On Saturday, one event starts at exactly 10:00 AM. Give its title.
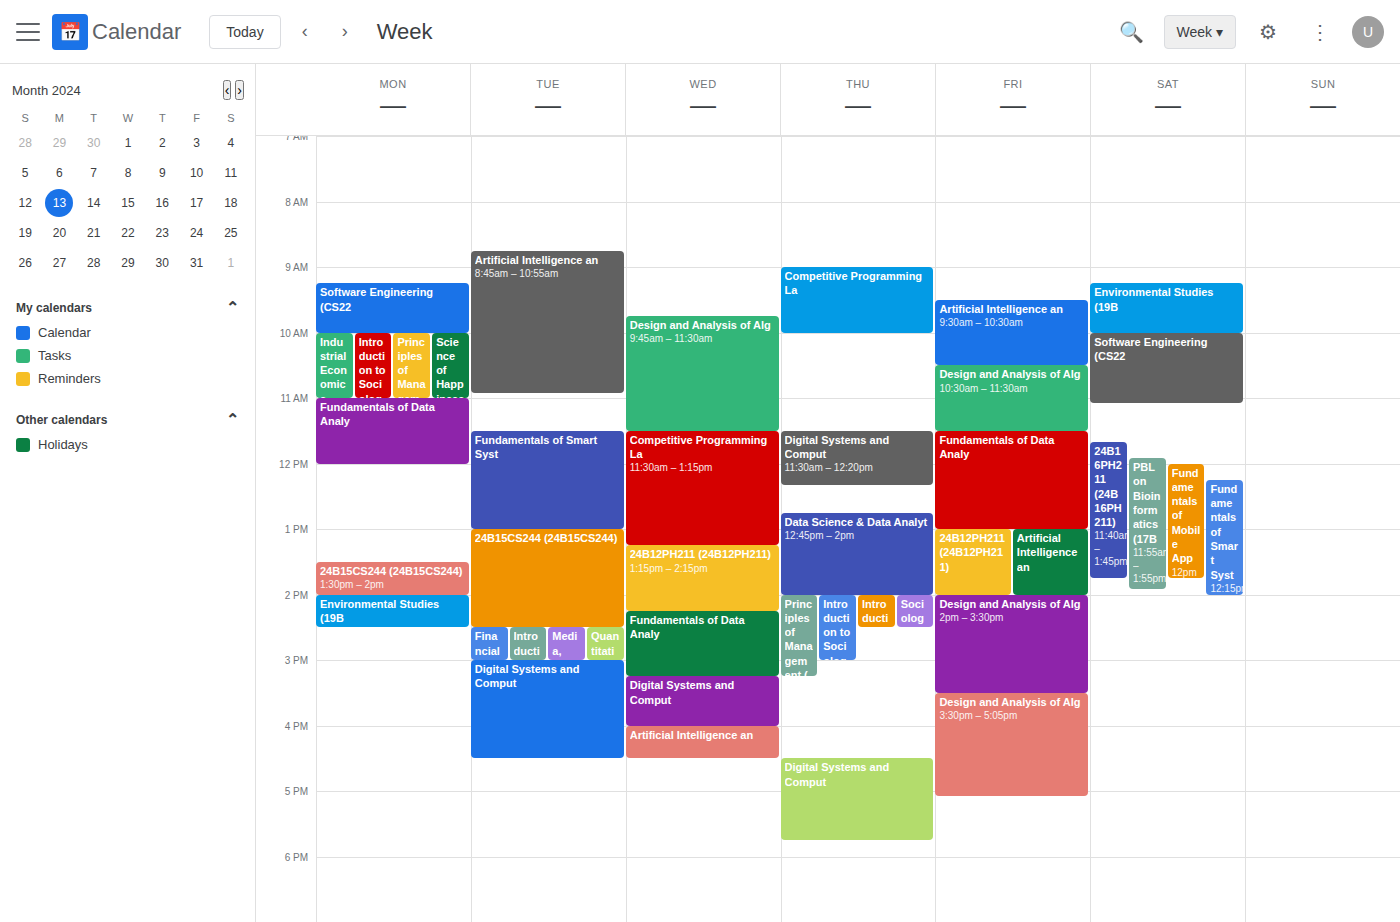
"Software Engineering (CS22"